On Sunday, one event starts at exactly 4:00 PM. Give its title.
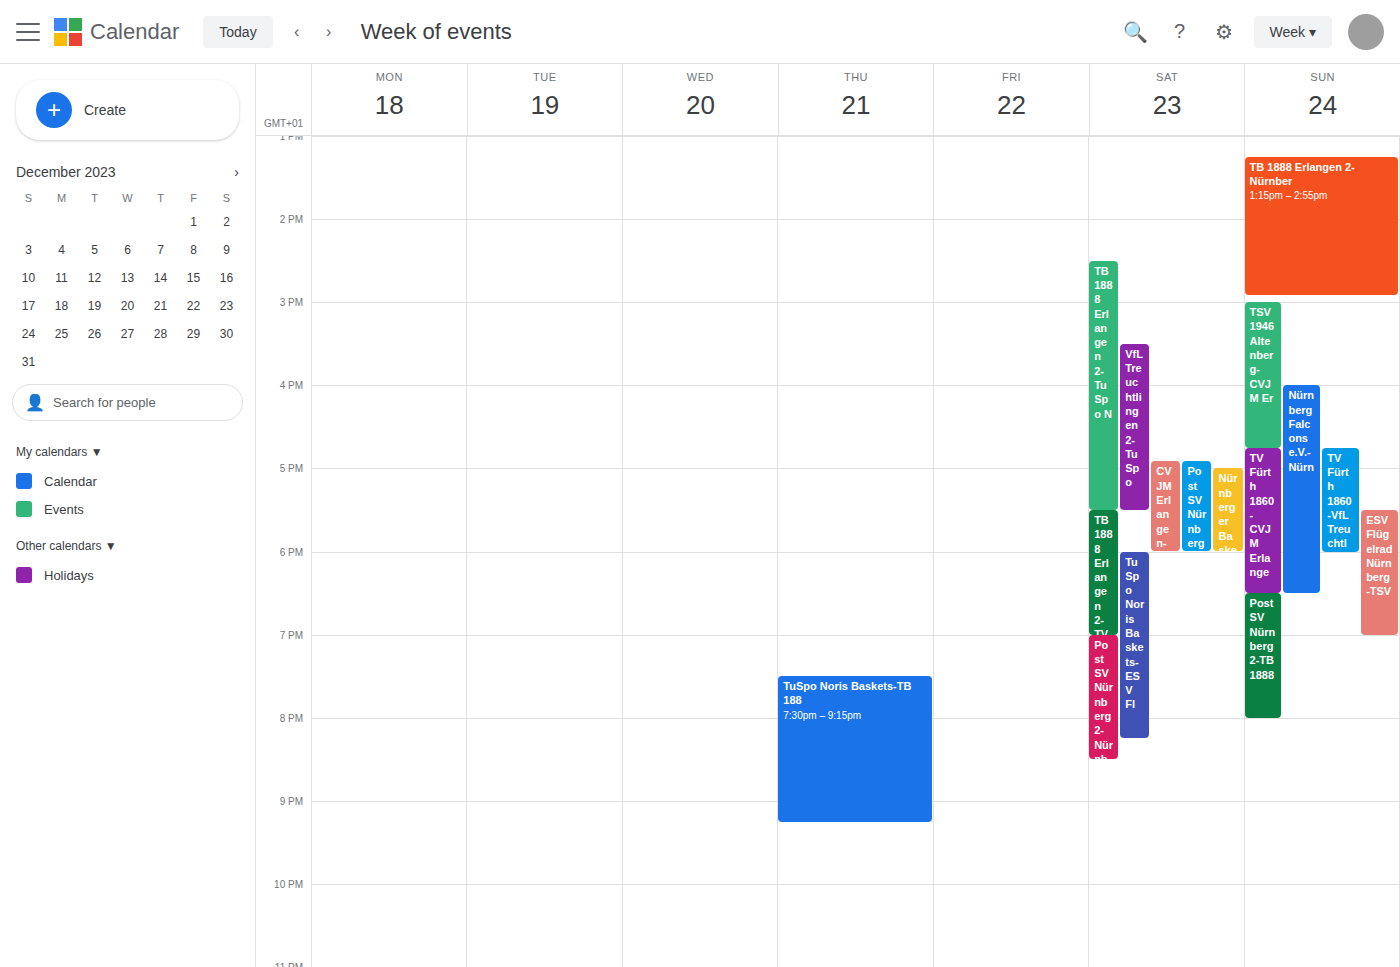
"Nürnberg Falcons e.V.-Nürn"